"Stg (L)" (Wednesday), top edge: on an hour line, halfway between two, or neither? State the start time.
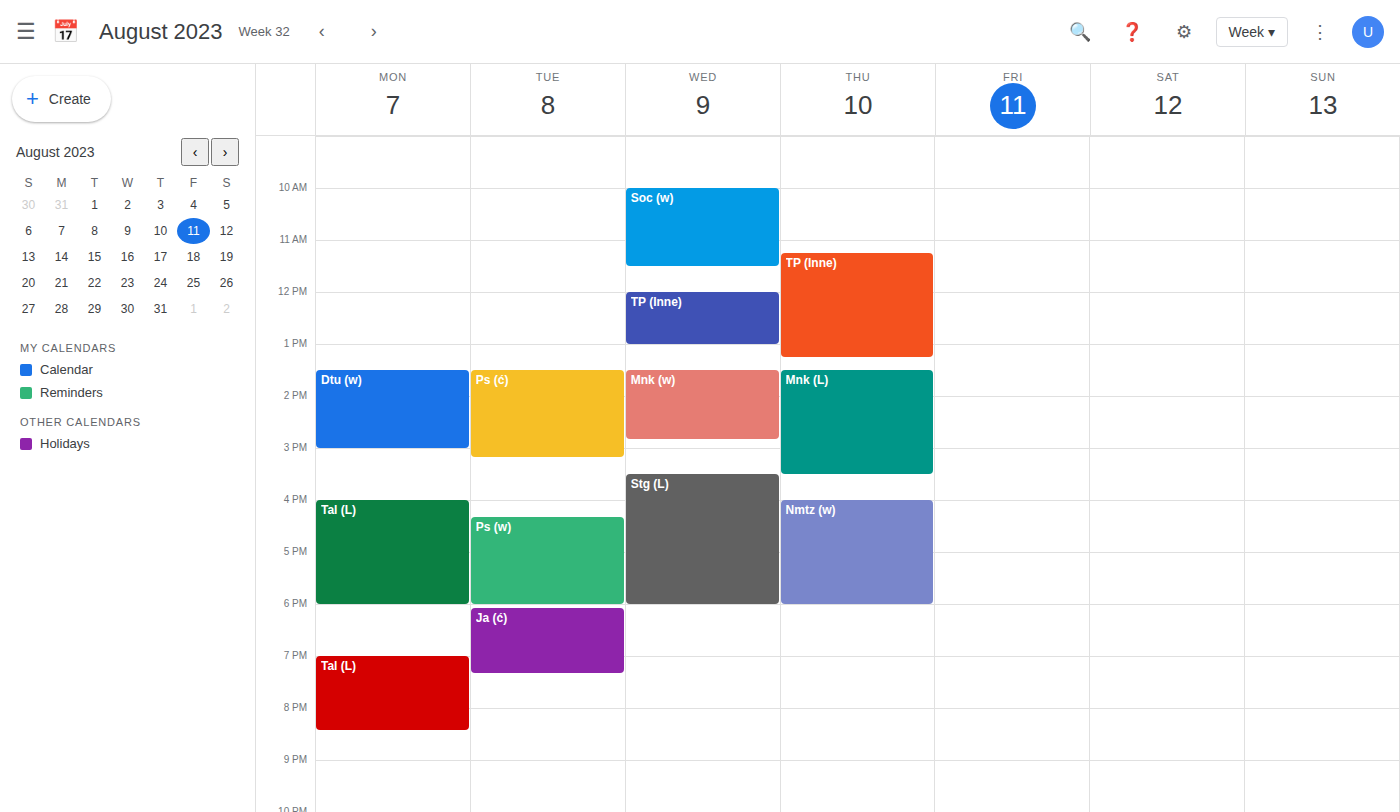
3:30 PM -- halfway between the 3 PM and 4 PM lines.